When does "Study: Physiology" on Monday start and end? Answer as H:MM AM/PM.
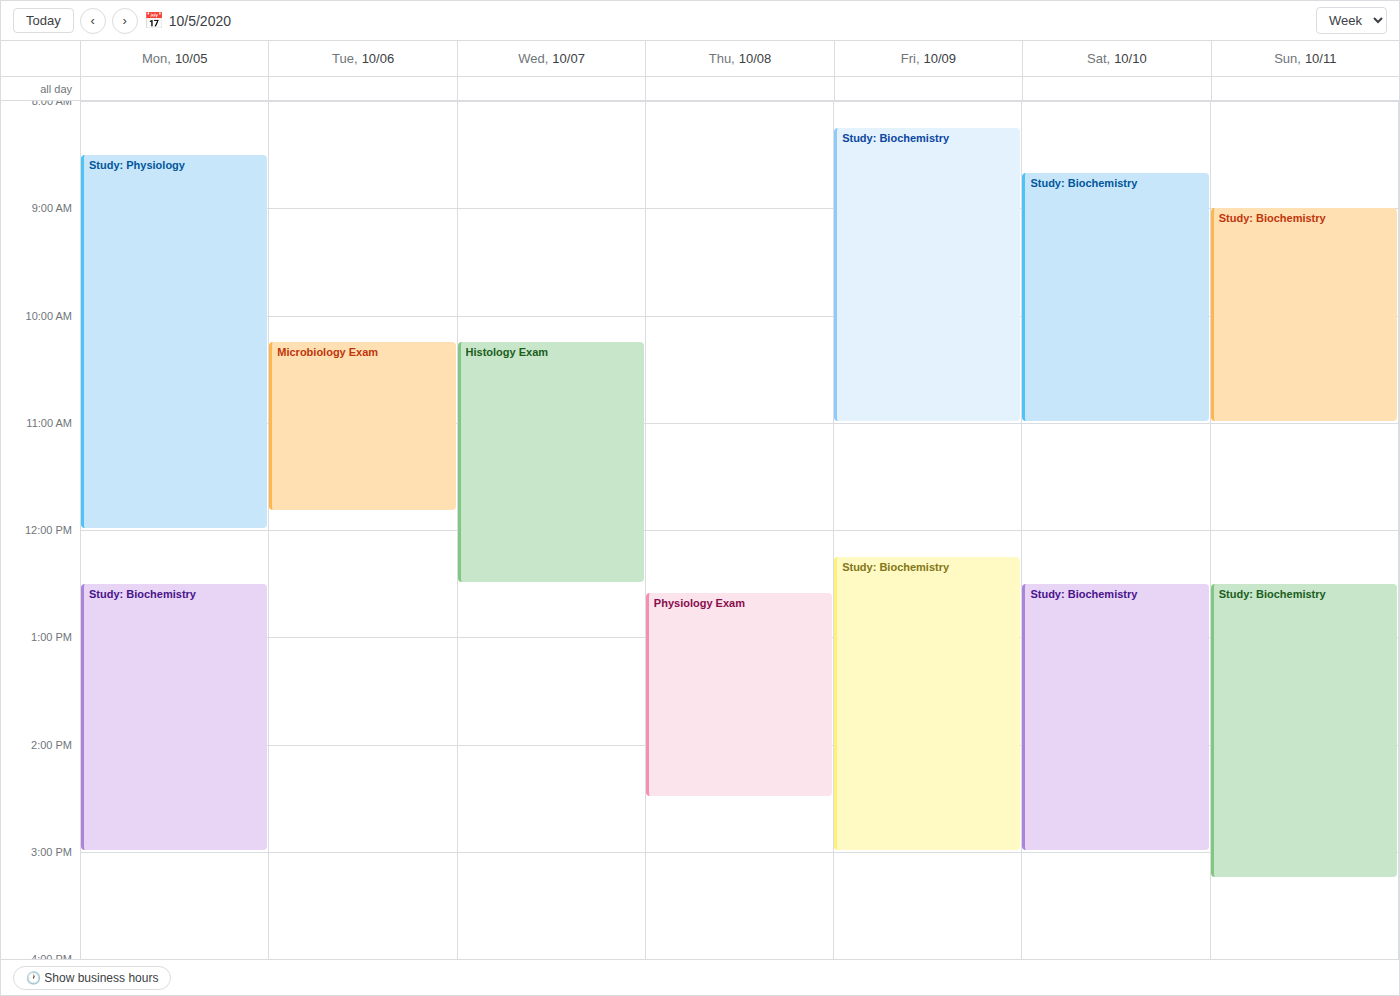
8:30 AM to 12:00 PM